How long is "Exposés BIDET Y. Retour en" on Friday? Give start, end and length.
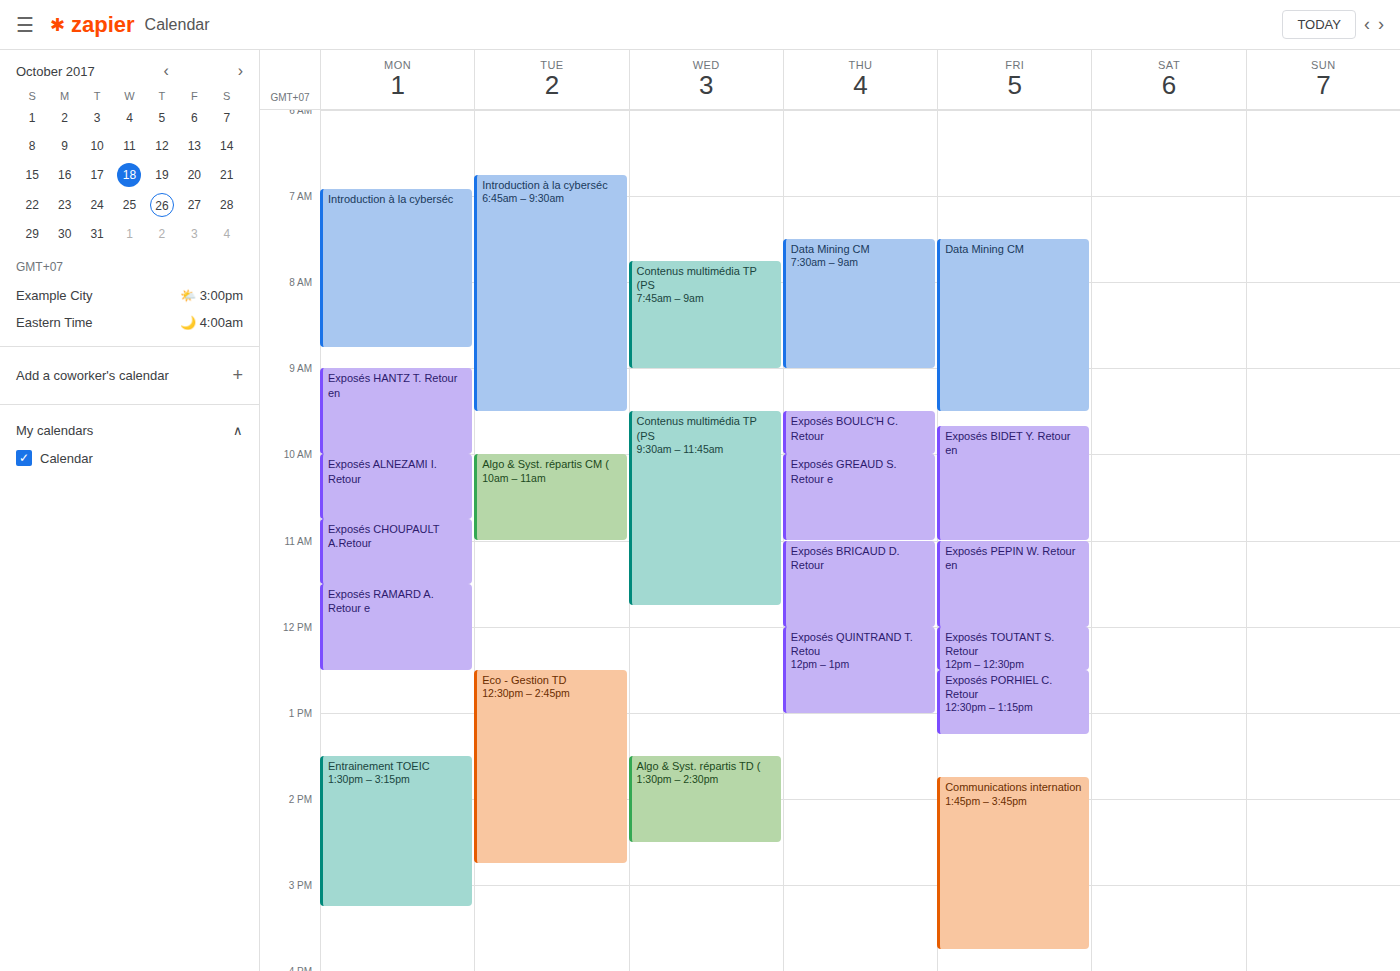
9:40 AM to 11:00 AM, 1 hour 20 minutes